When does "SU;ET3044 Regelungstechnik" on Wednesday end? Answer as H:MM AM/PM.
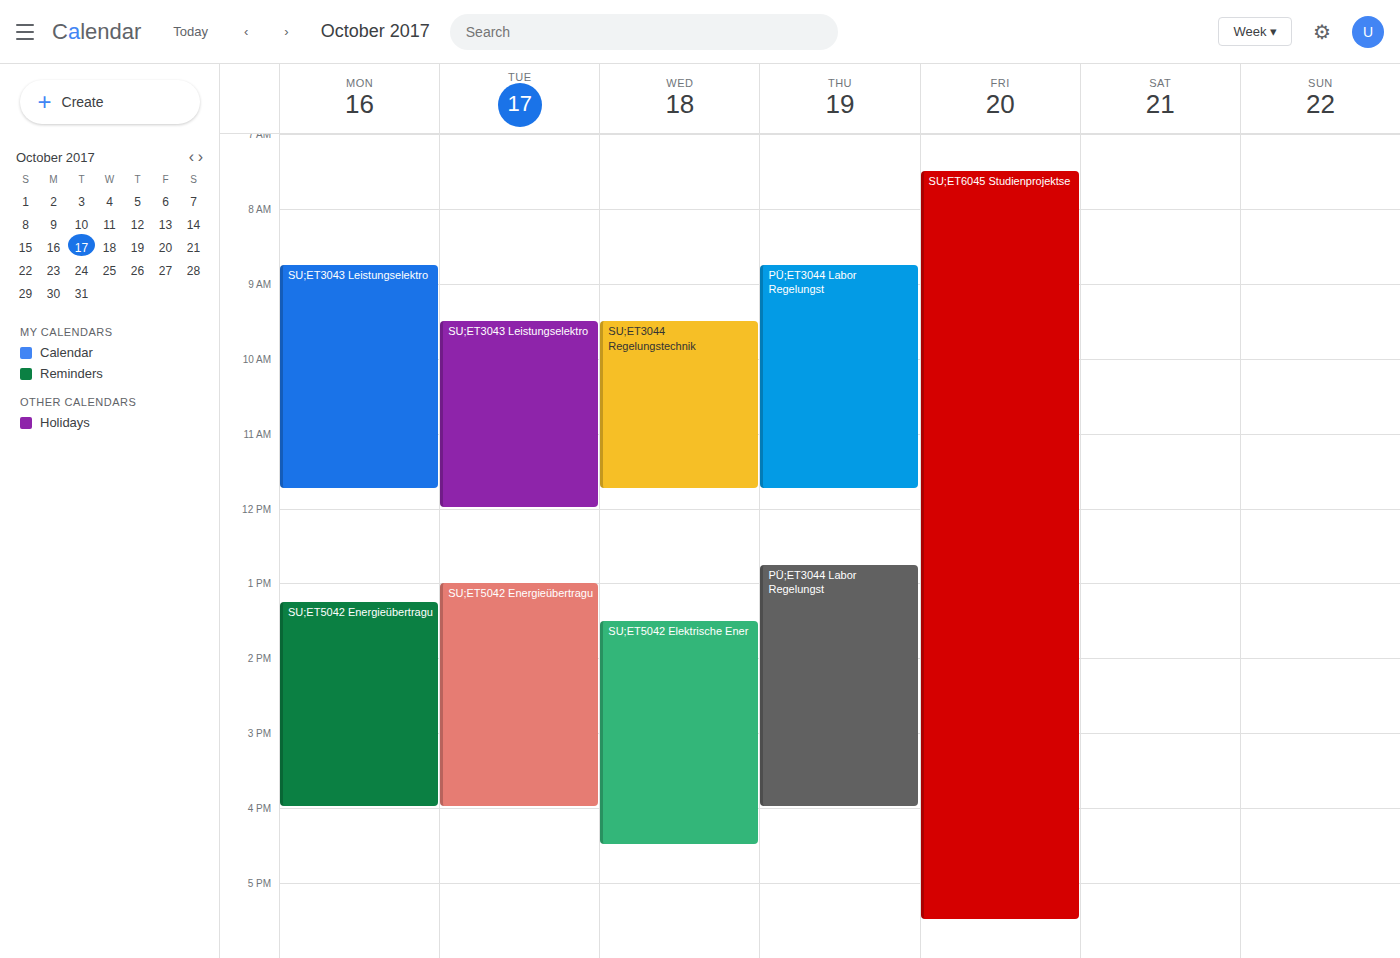
11:45 AM